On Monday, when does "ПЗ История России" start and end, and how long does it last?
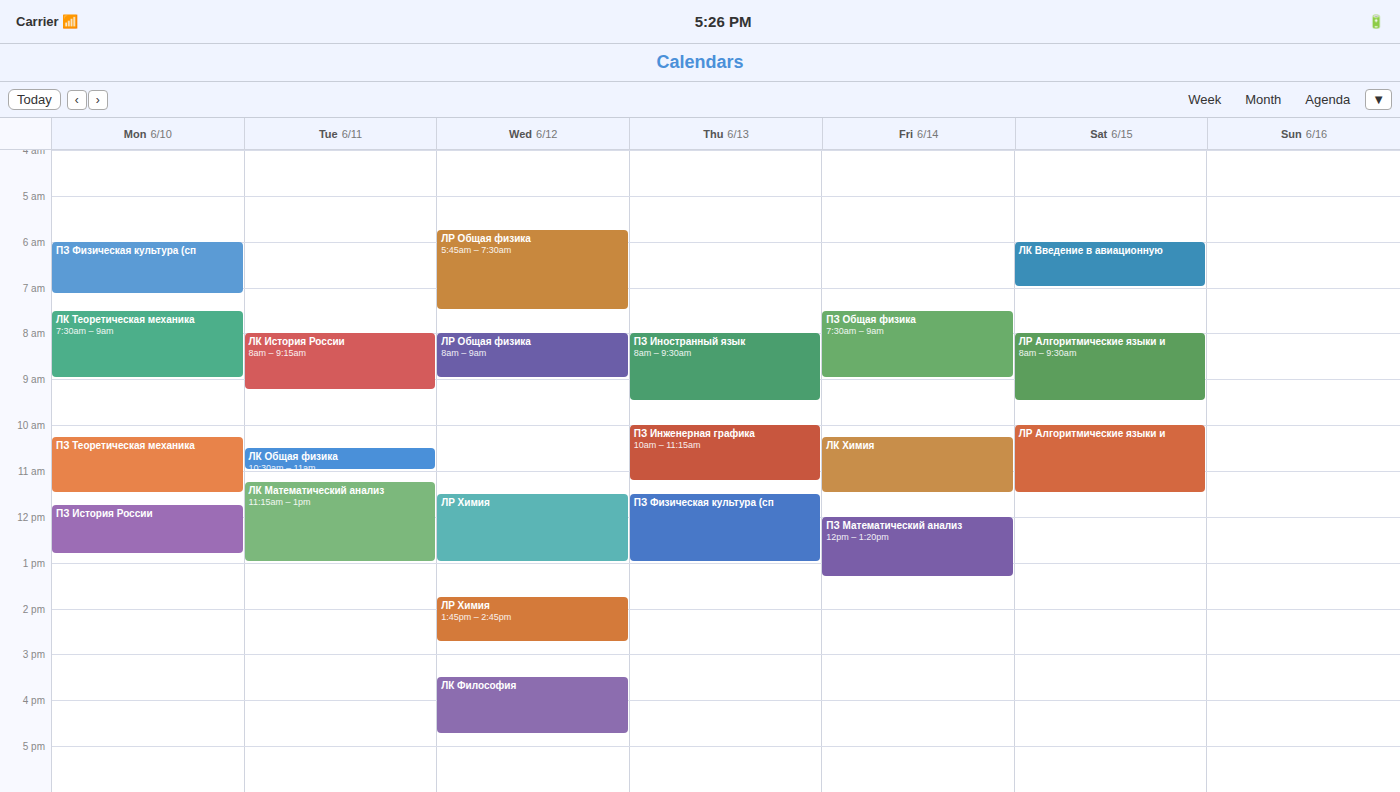
11:45 AM to 12:50 PM, 1 hour 5 minutes